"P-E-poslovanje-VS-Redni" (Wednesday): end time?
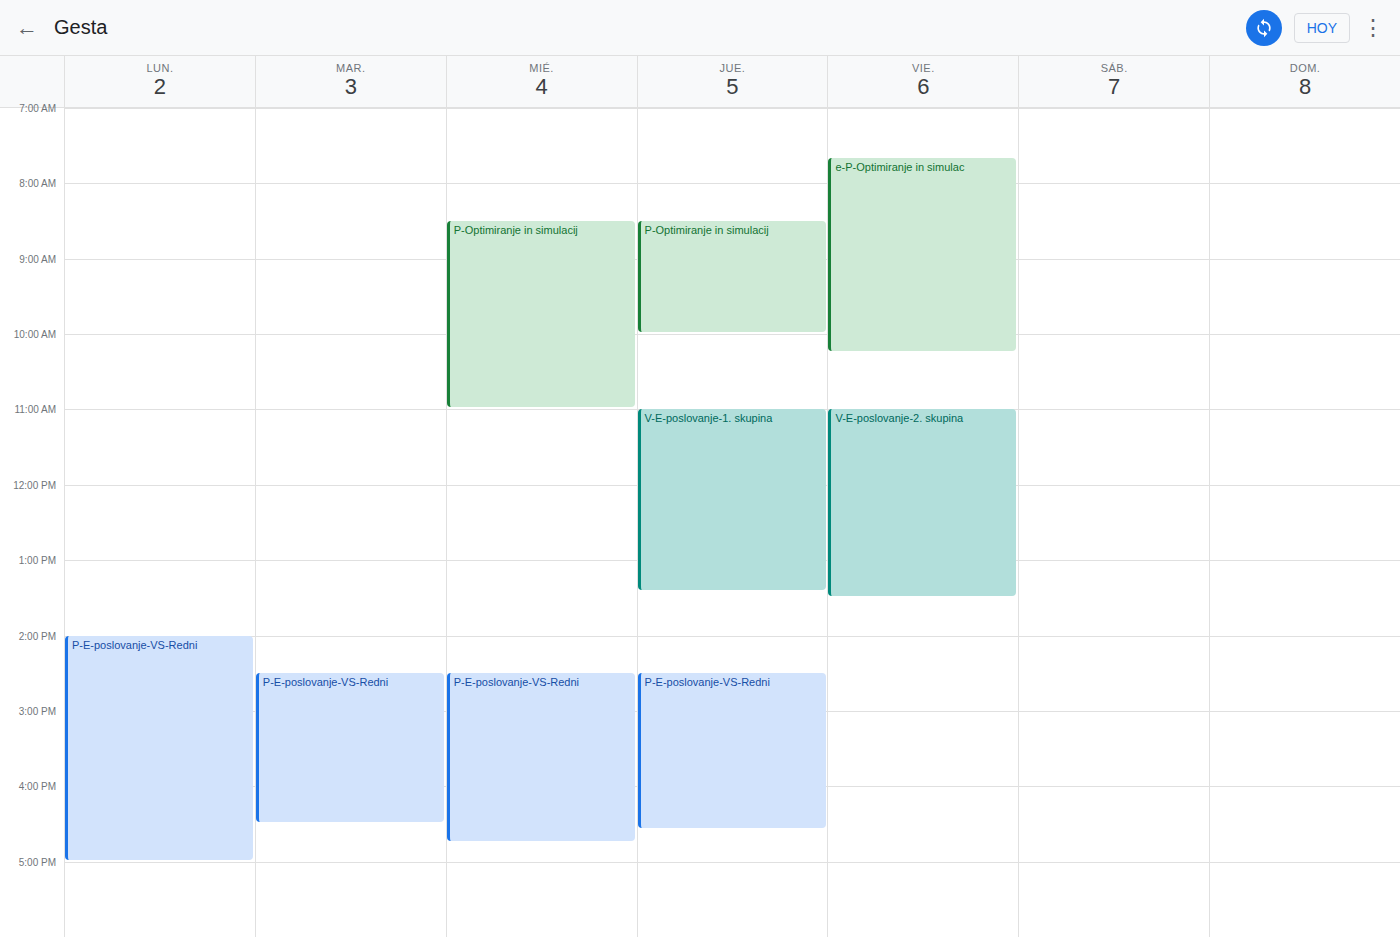
4:45 PM